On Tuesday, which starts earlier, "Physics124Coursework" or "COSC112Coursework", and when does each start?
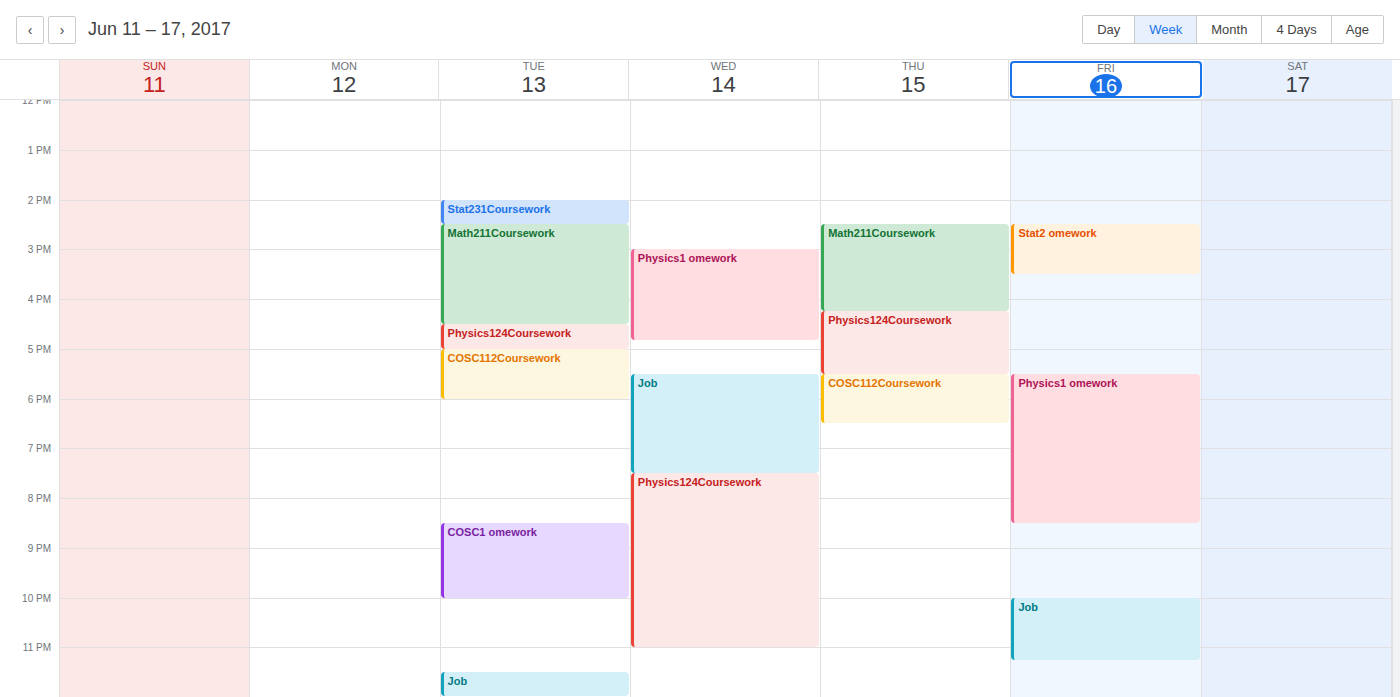
"Physics124Coursework" 4:30 PM; "COSC112Coursework" 5:00 PM.